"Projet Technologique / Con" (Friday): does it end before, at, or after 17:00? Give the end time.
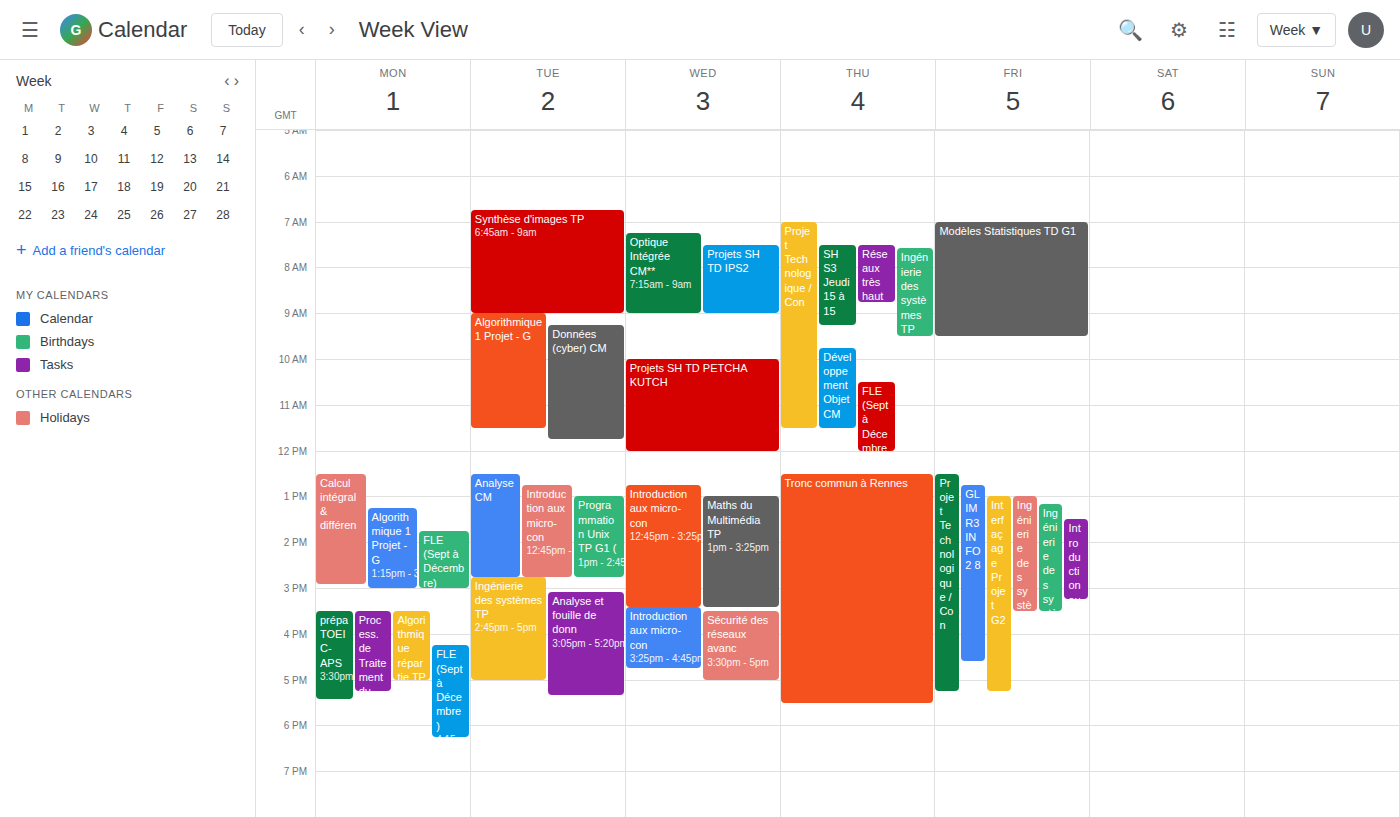
17:15 -- after 17:00, 15 minutes below the 17:00 line.